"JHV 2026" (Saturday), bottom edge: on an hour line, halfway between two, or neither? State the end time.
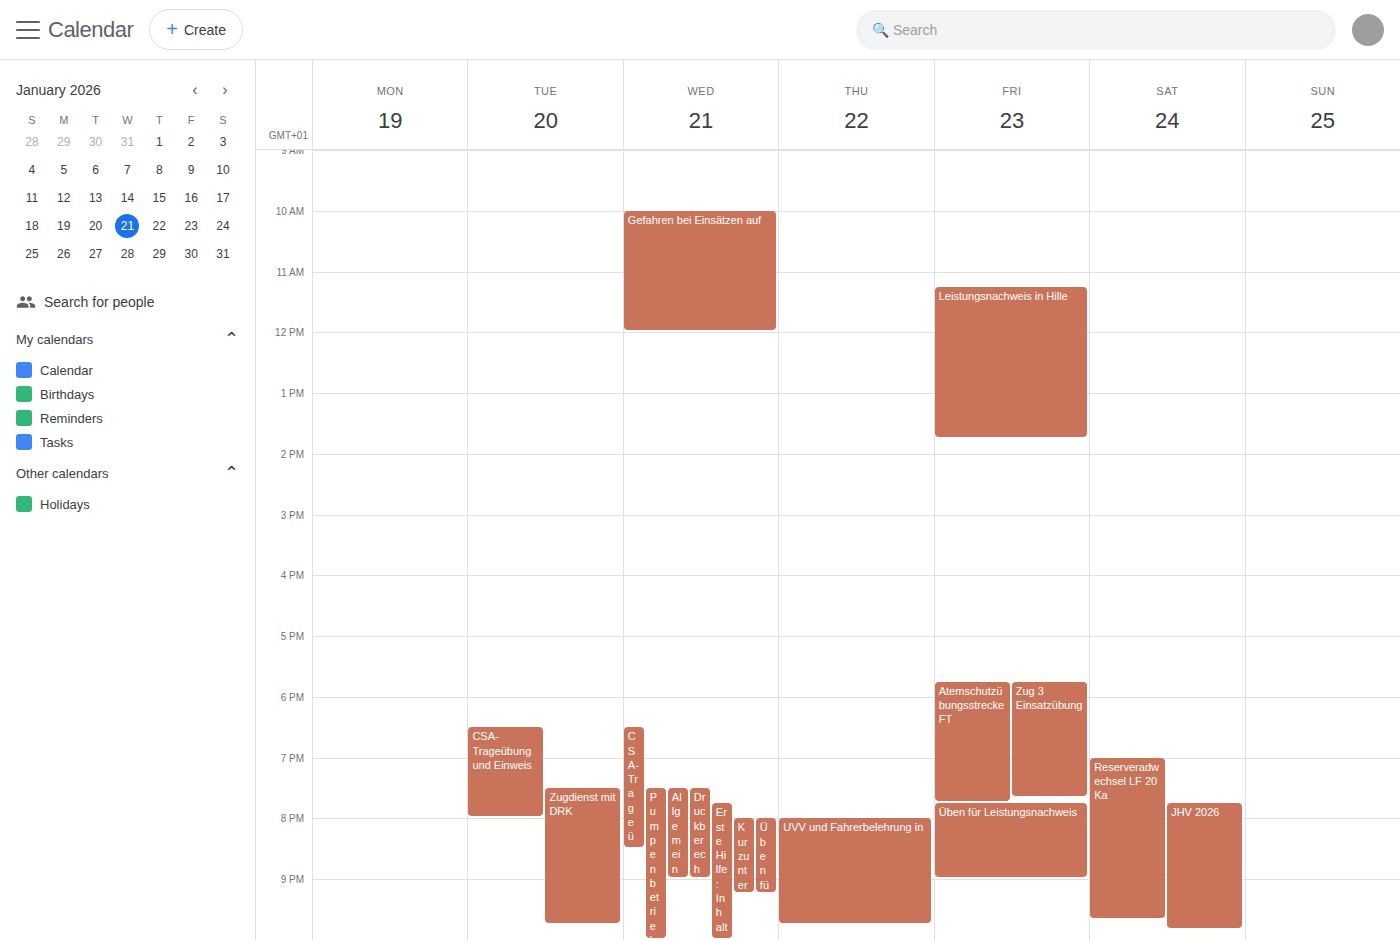
9:50 PM -- neither: 50 minutes below the 9 PM line and 10 minutes above the 10 PM line.